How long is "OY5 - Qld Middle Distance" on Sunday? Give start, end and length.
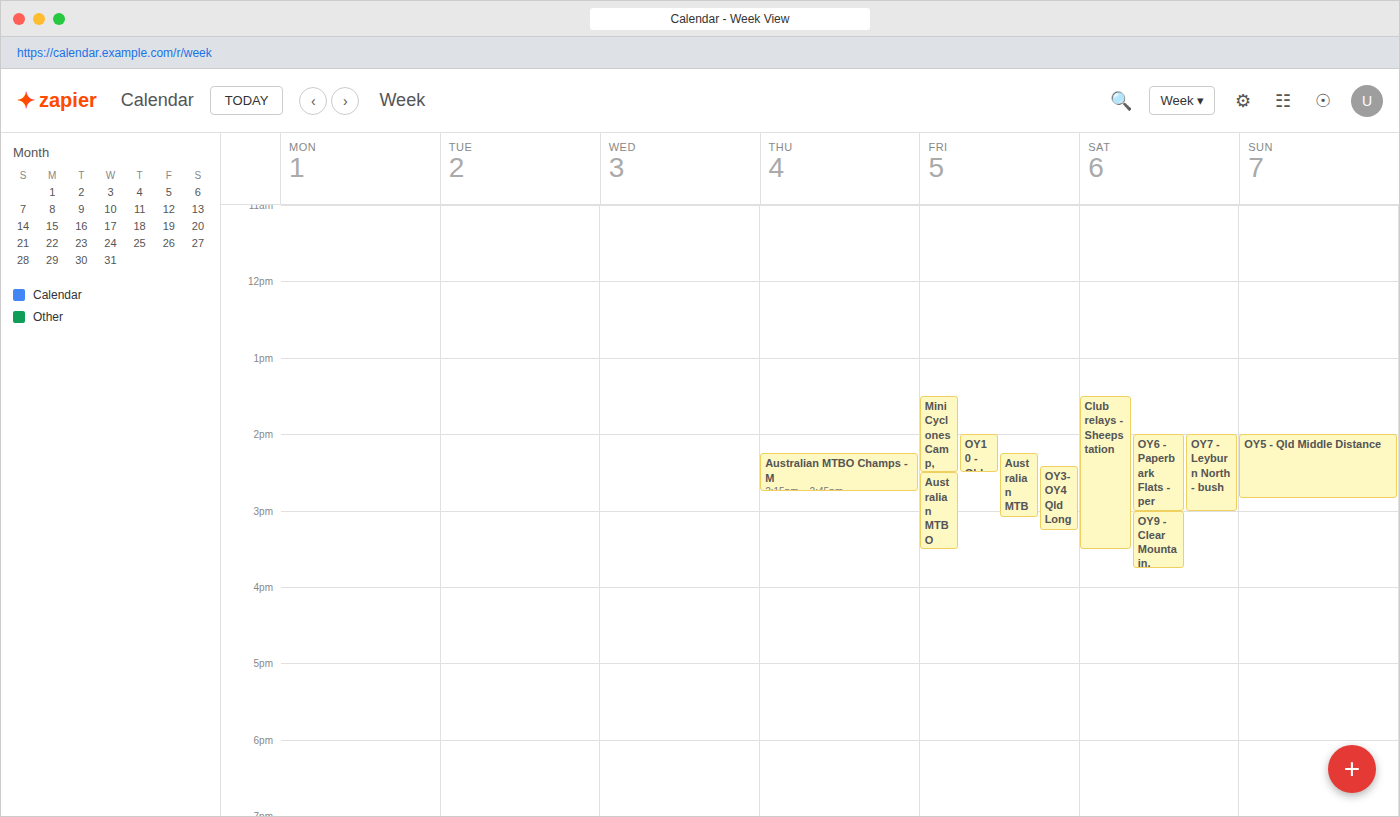
2:00 PM to 2:50 PM, 50 minutes